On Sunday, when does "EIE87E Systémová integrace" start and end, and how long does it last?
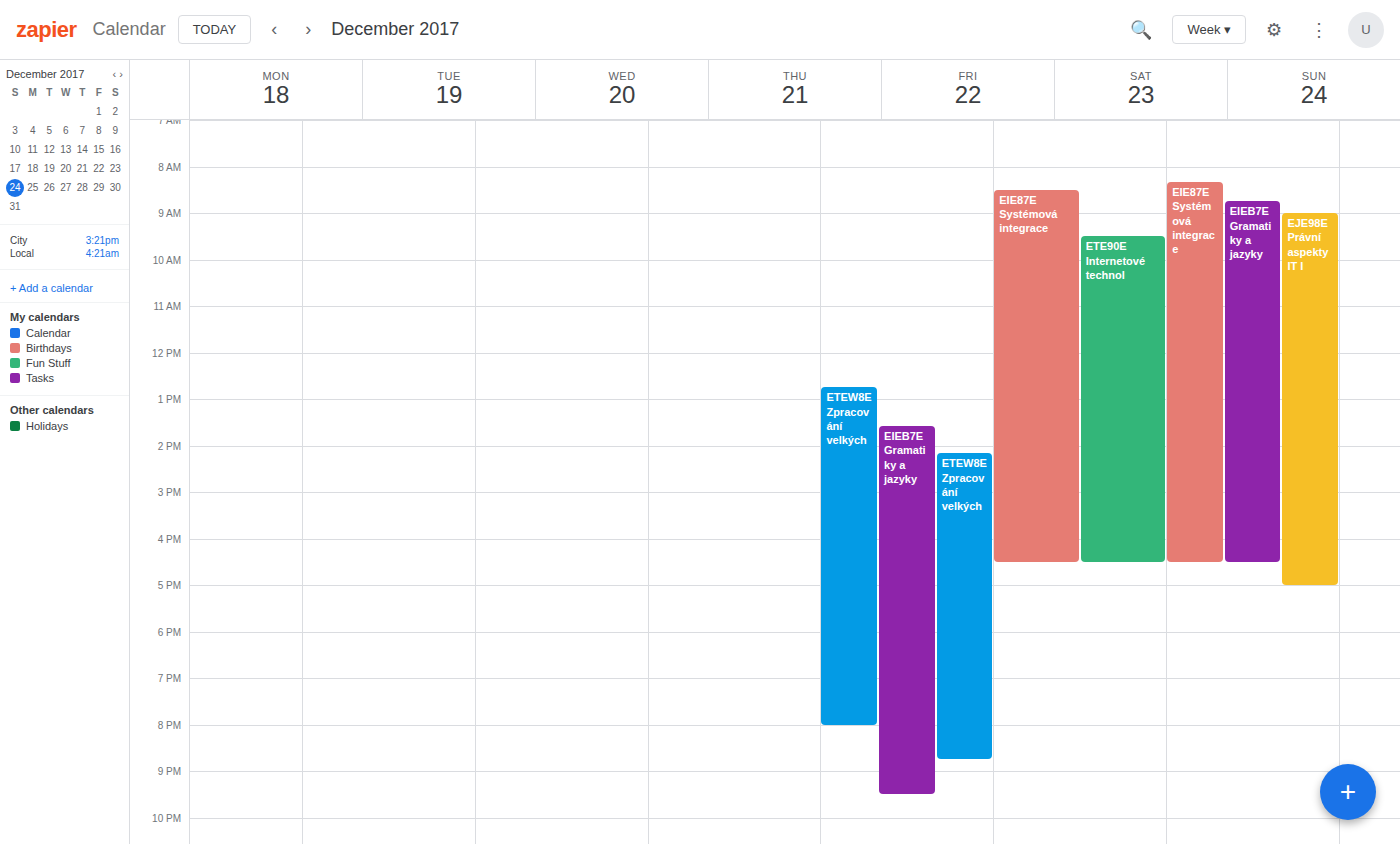
8:20 AM to 4:30 PM, 8 hours 10 minutes